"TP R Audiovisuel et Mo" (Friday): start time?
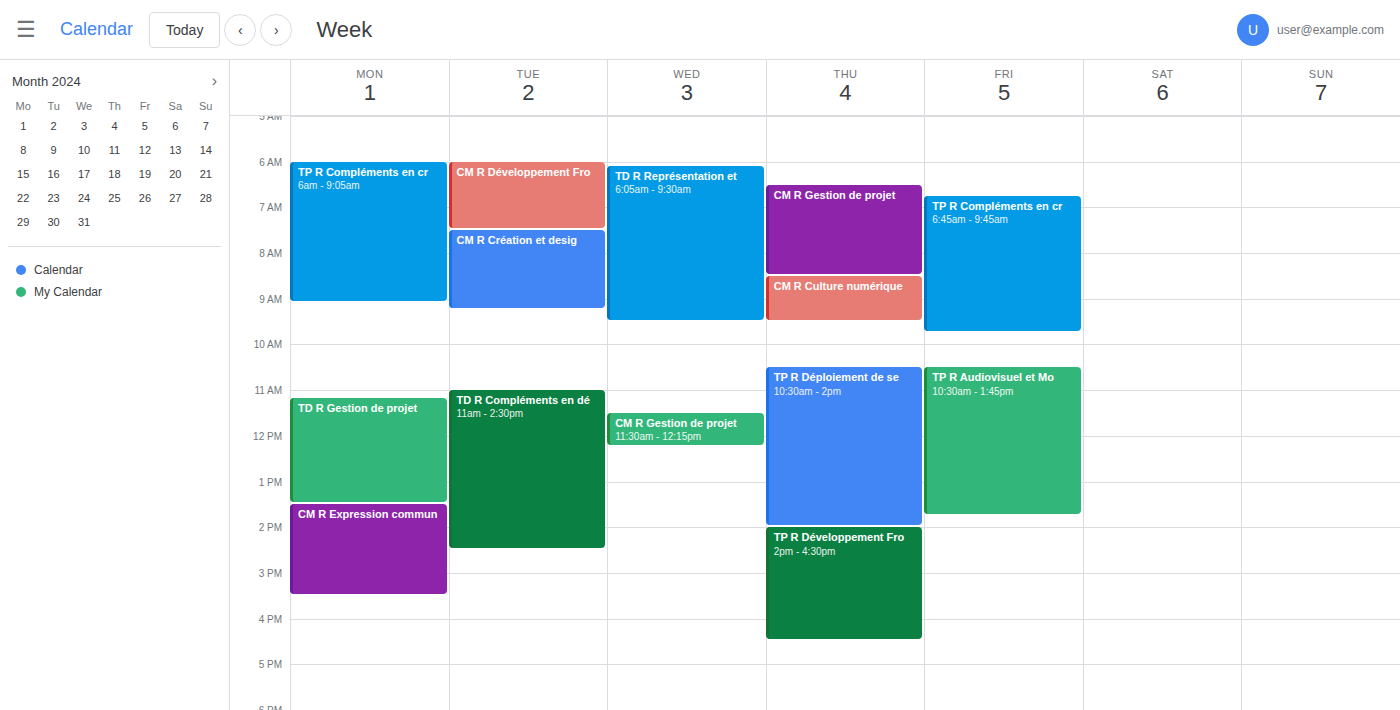
10:30 AM